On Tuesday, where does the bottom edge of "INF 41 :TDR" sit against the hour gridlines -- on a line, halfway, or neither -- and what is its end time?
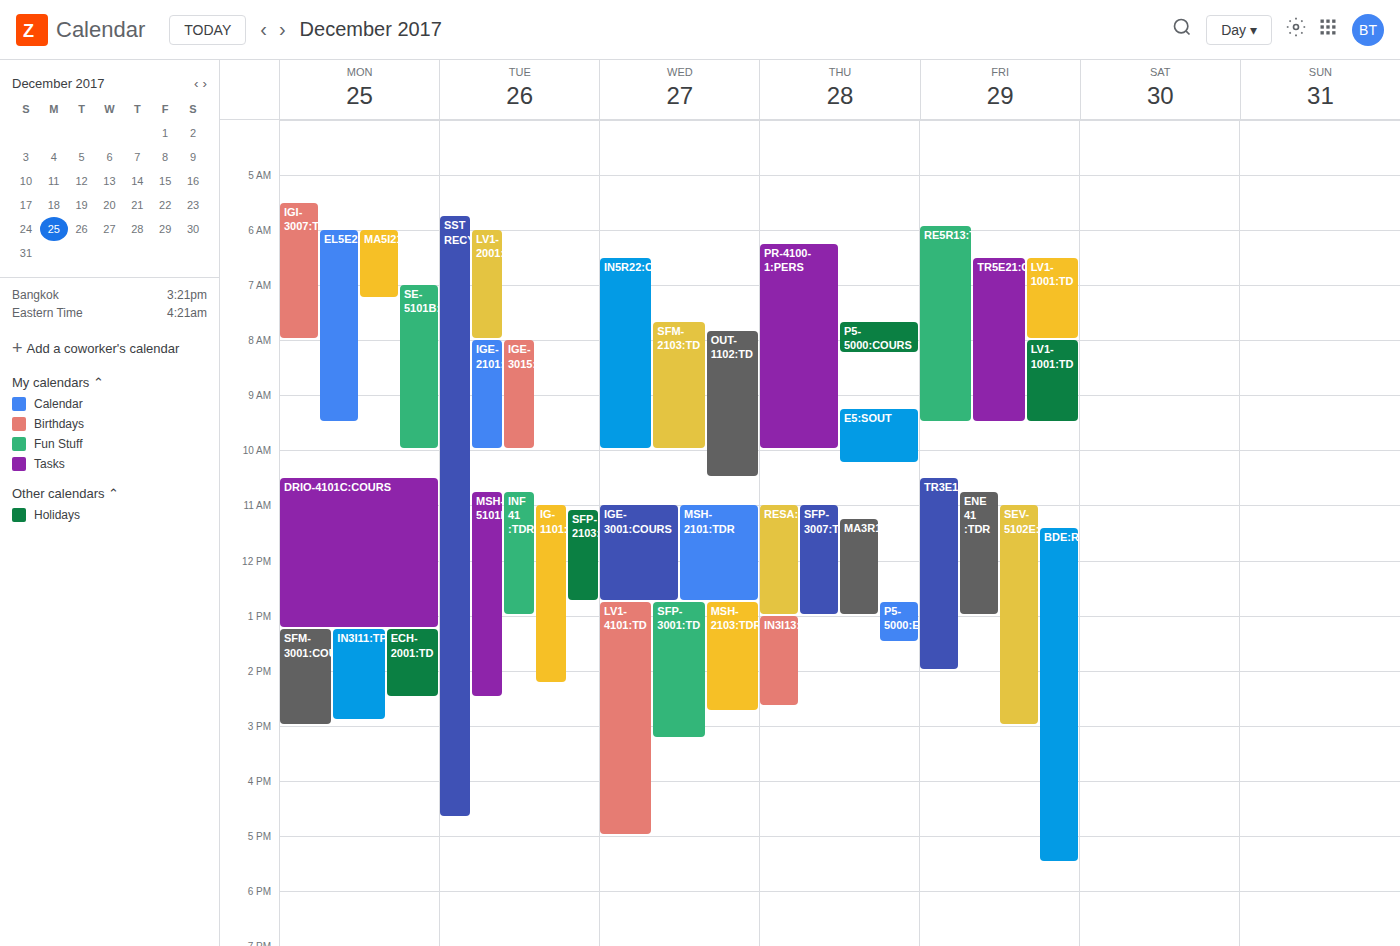
1:00 PM -- exactly on the 1 PM line.